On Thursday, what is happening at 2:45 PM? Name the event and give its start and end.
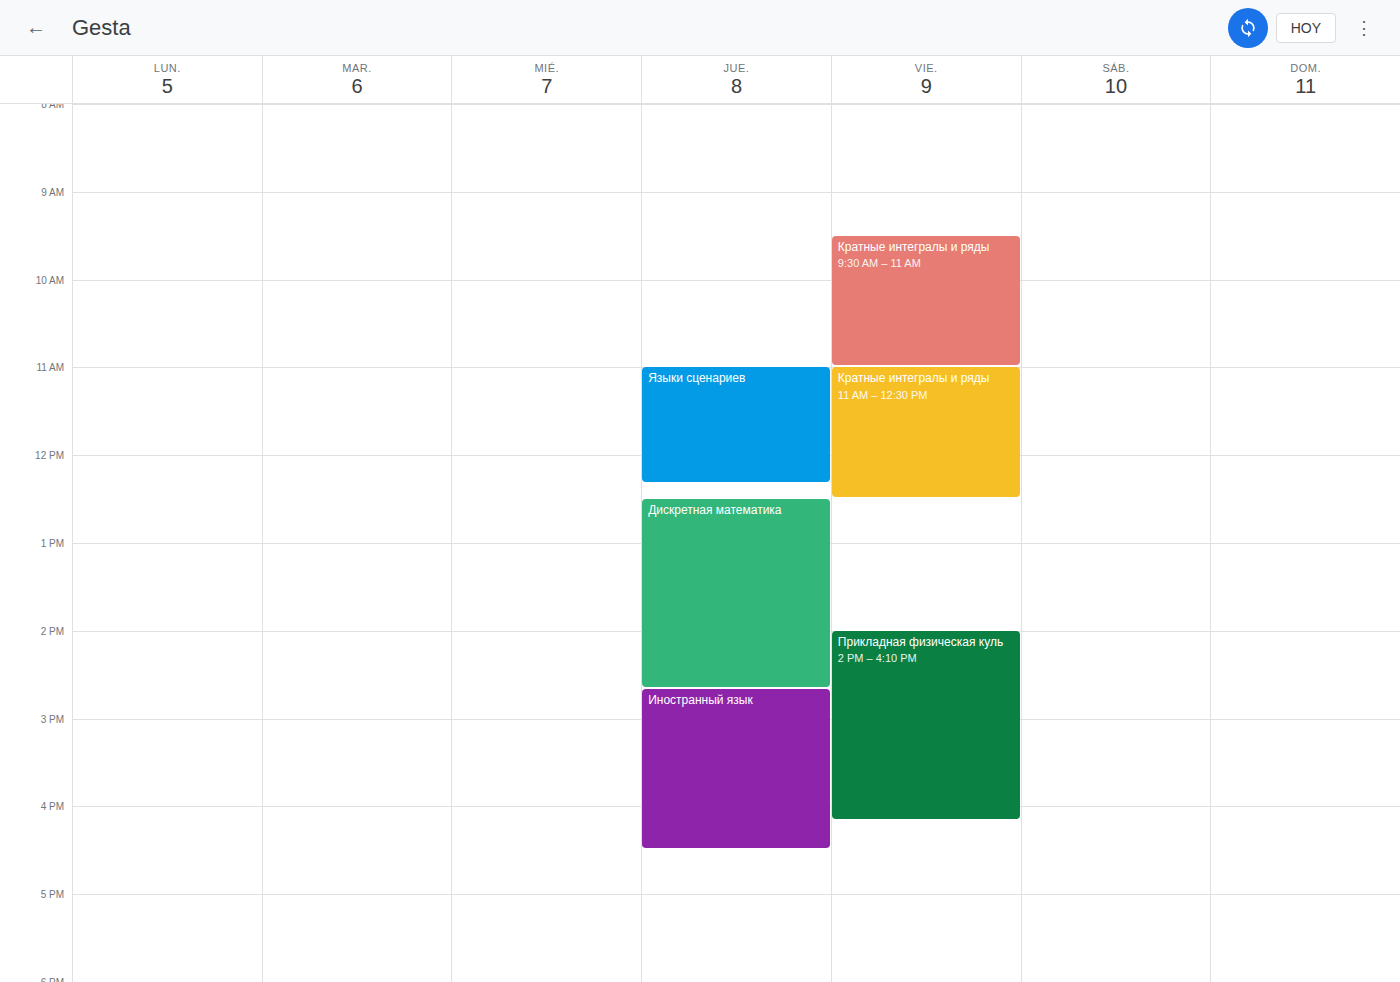
"Иностранный язык", 2:40 PM to 4:30 PM